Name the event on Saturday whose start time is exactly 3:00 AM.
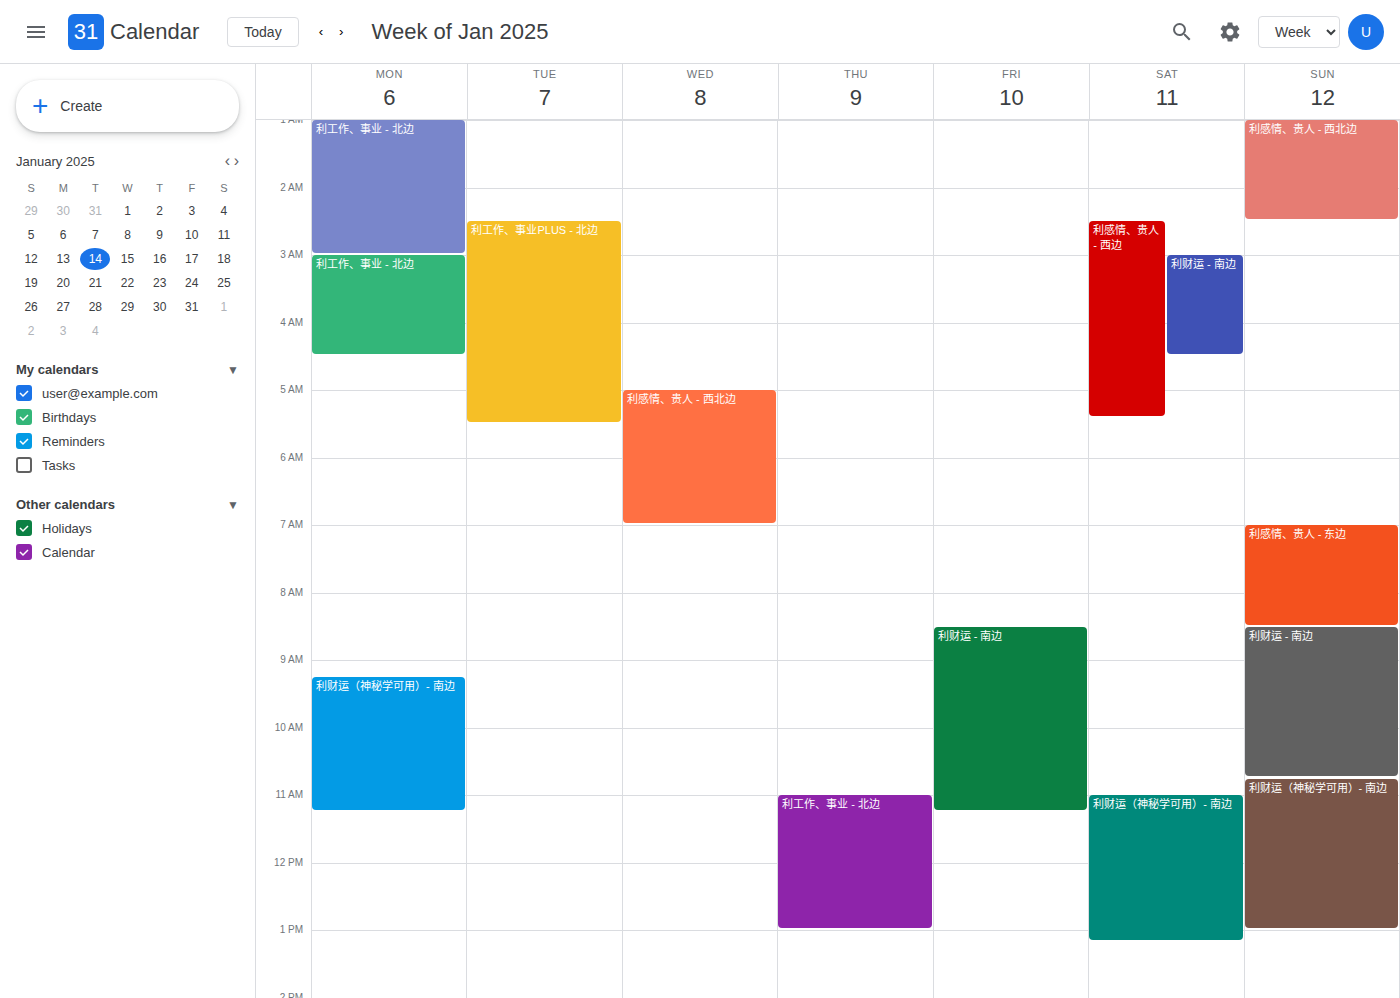
"利财运 - 南边"